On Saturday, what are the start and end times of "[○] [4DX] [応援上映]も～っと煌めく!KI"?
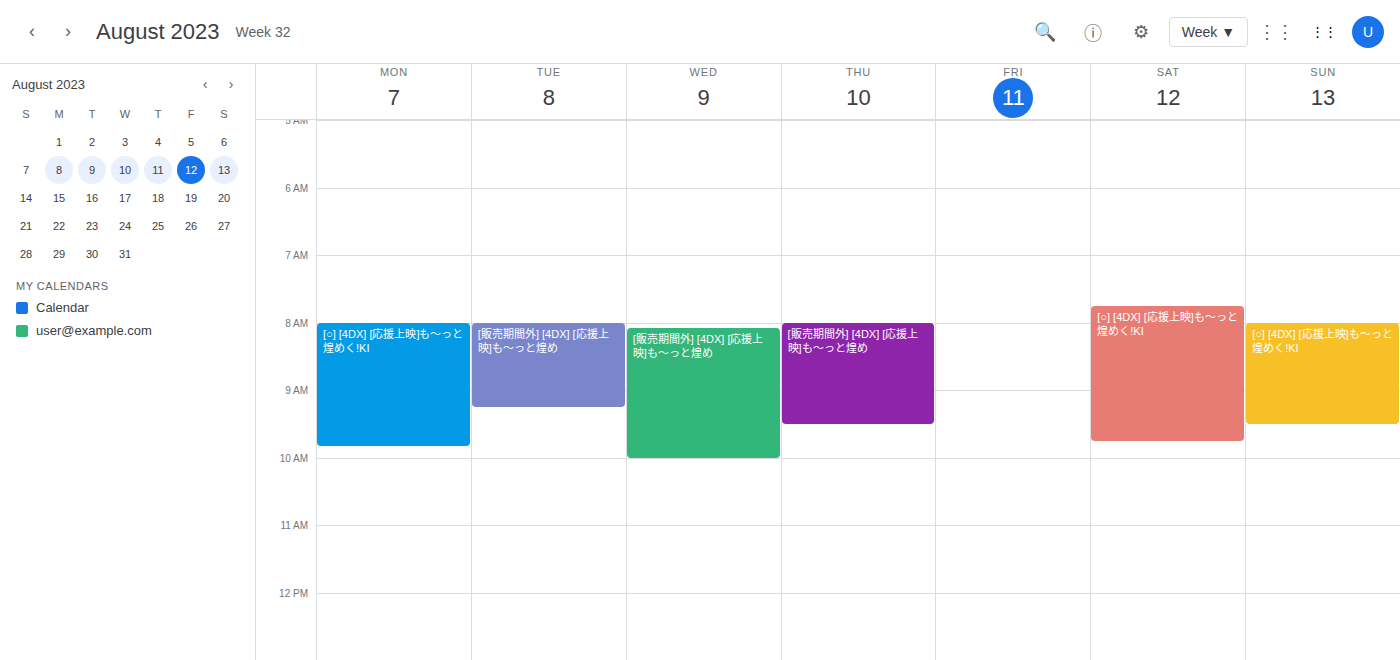
7:45 AM to 9:45 AM